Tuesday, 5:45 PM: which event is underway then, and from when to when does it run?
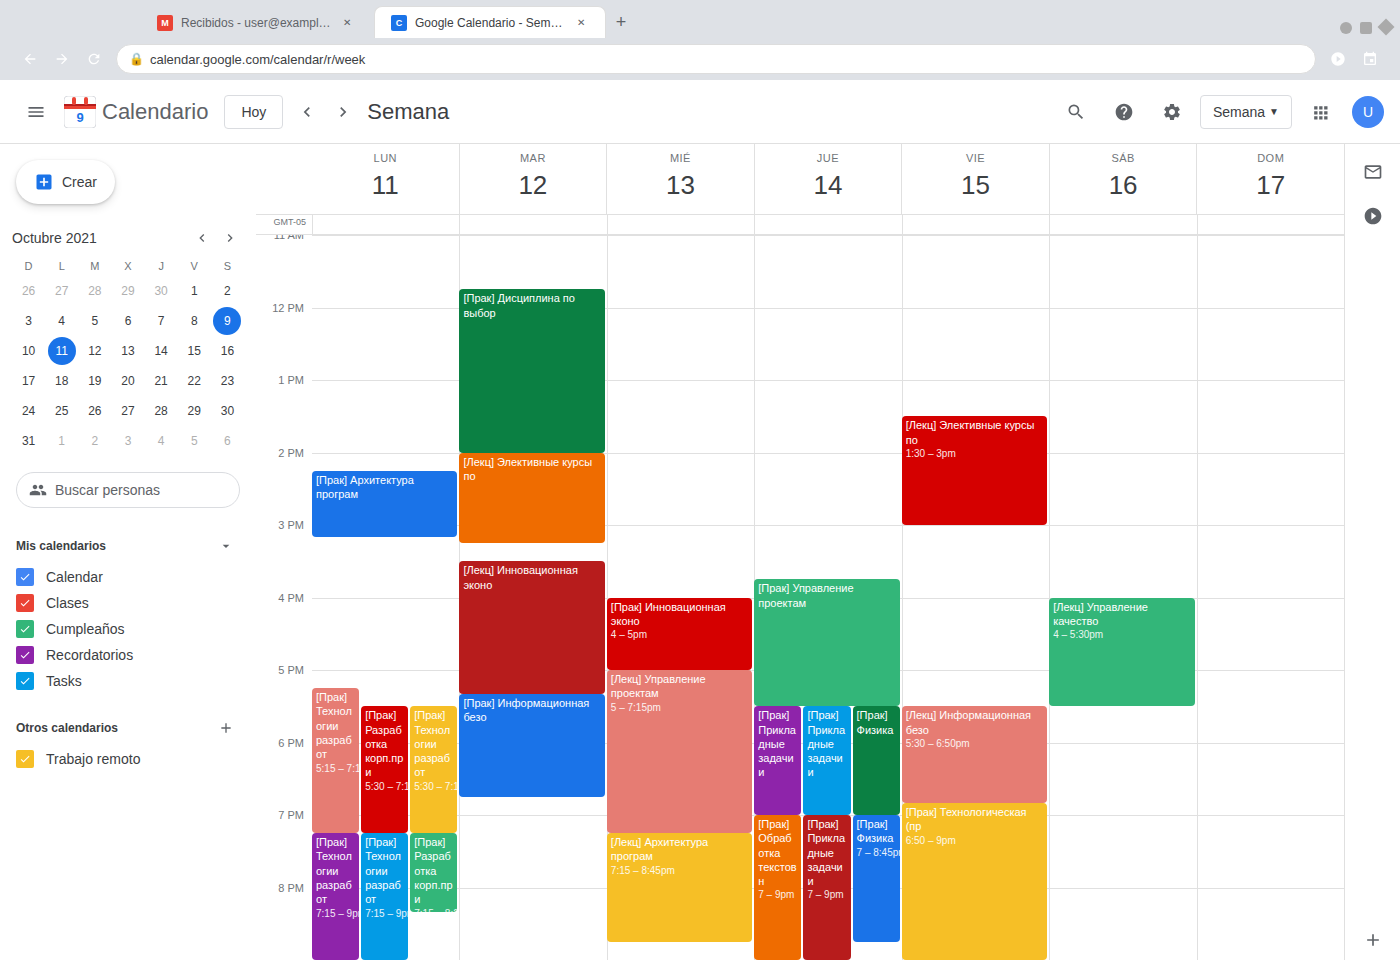
"[Прак] Информационная безо", 5:20 PM to 6:45 PM